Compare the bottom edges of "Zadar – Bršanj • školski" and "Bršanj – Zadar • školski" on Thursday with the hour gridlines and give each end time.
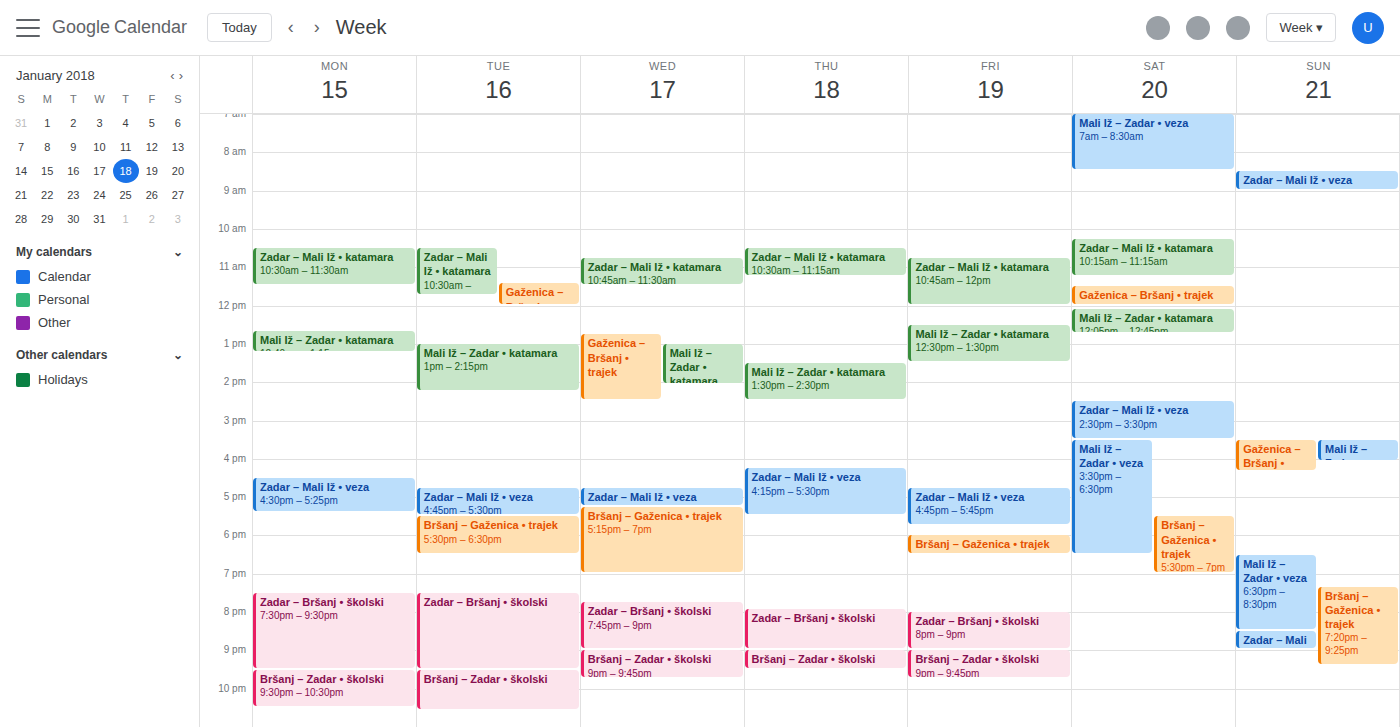
"Zadar – Bršanj • školski": 21:00, exactly on the 21:00 line. "Bršanj – Zadar • školski": 21:30, halfway between the 21:00 and 22:00 lines.